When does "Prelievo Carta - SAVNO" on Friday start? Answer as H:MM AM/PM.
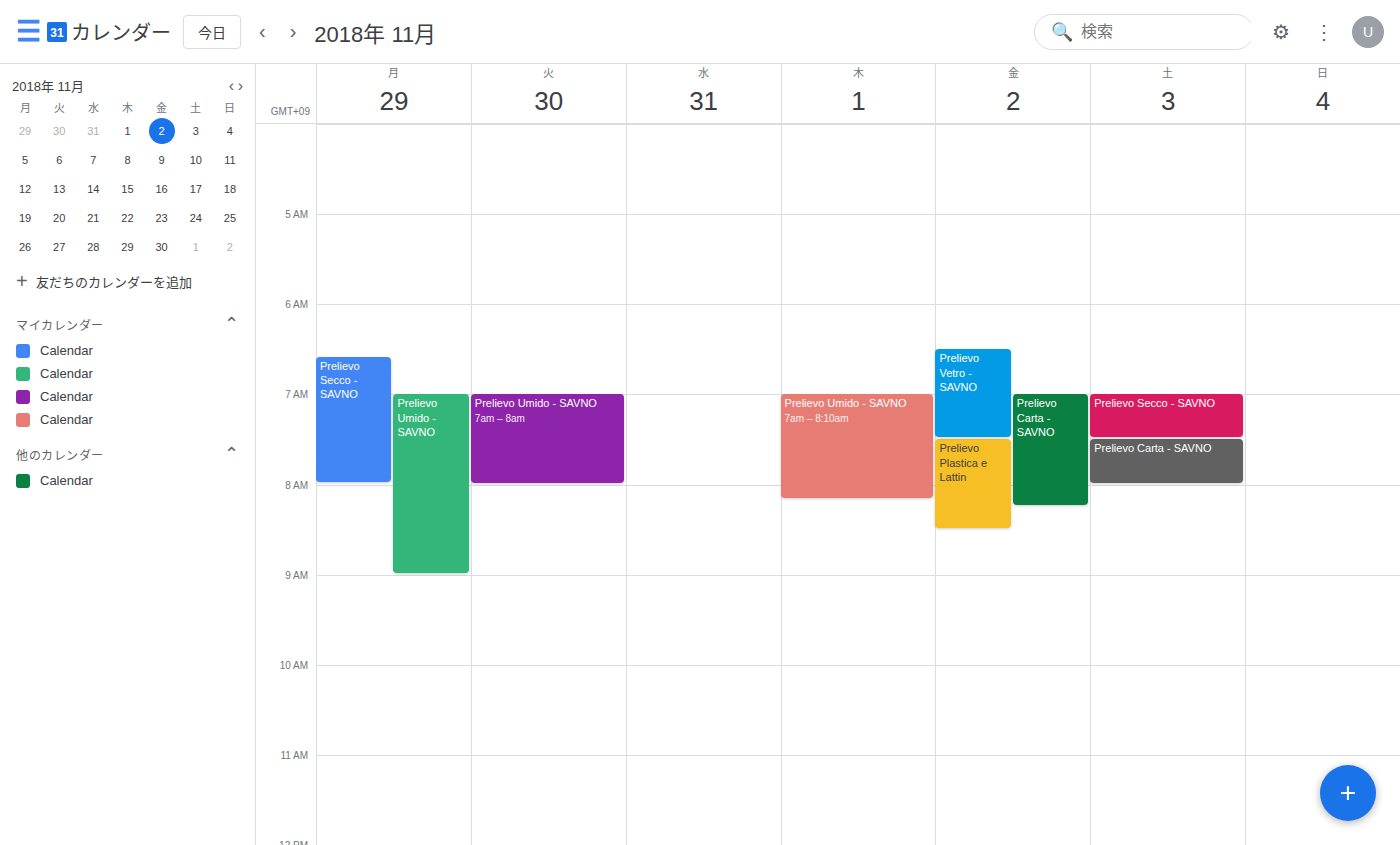
7:00 AM